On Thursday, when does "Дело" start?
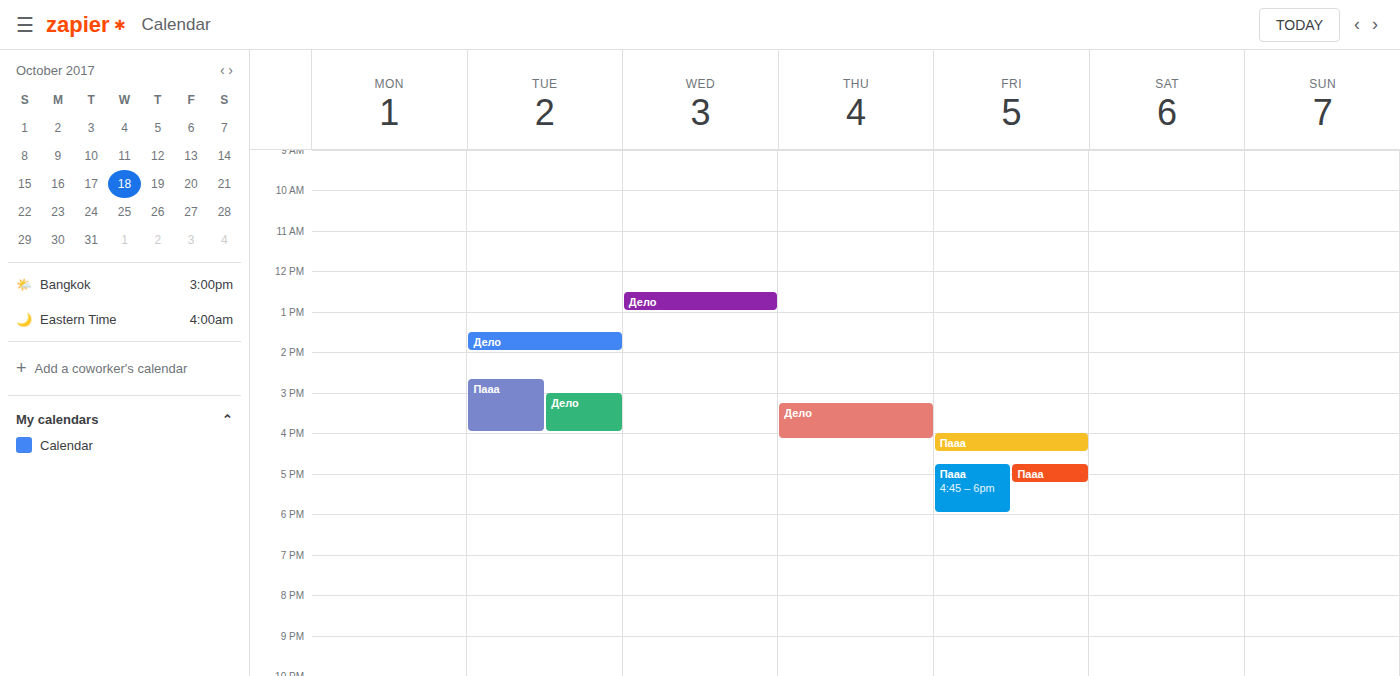
3:15 PM